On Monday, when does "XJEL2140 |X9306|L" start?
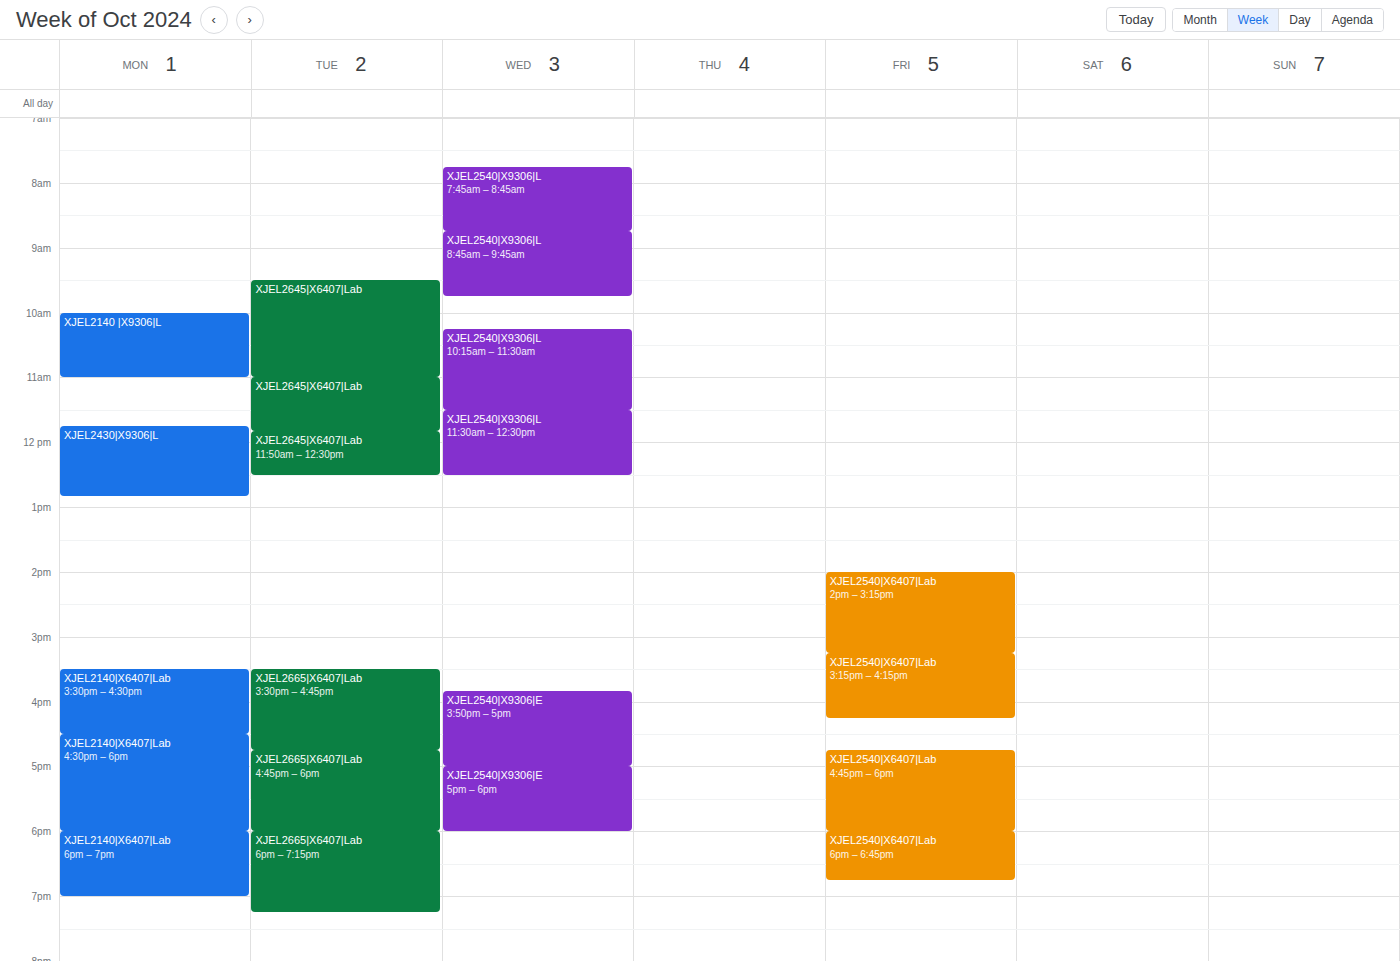
10:00 AM